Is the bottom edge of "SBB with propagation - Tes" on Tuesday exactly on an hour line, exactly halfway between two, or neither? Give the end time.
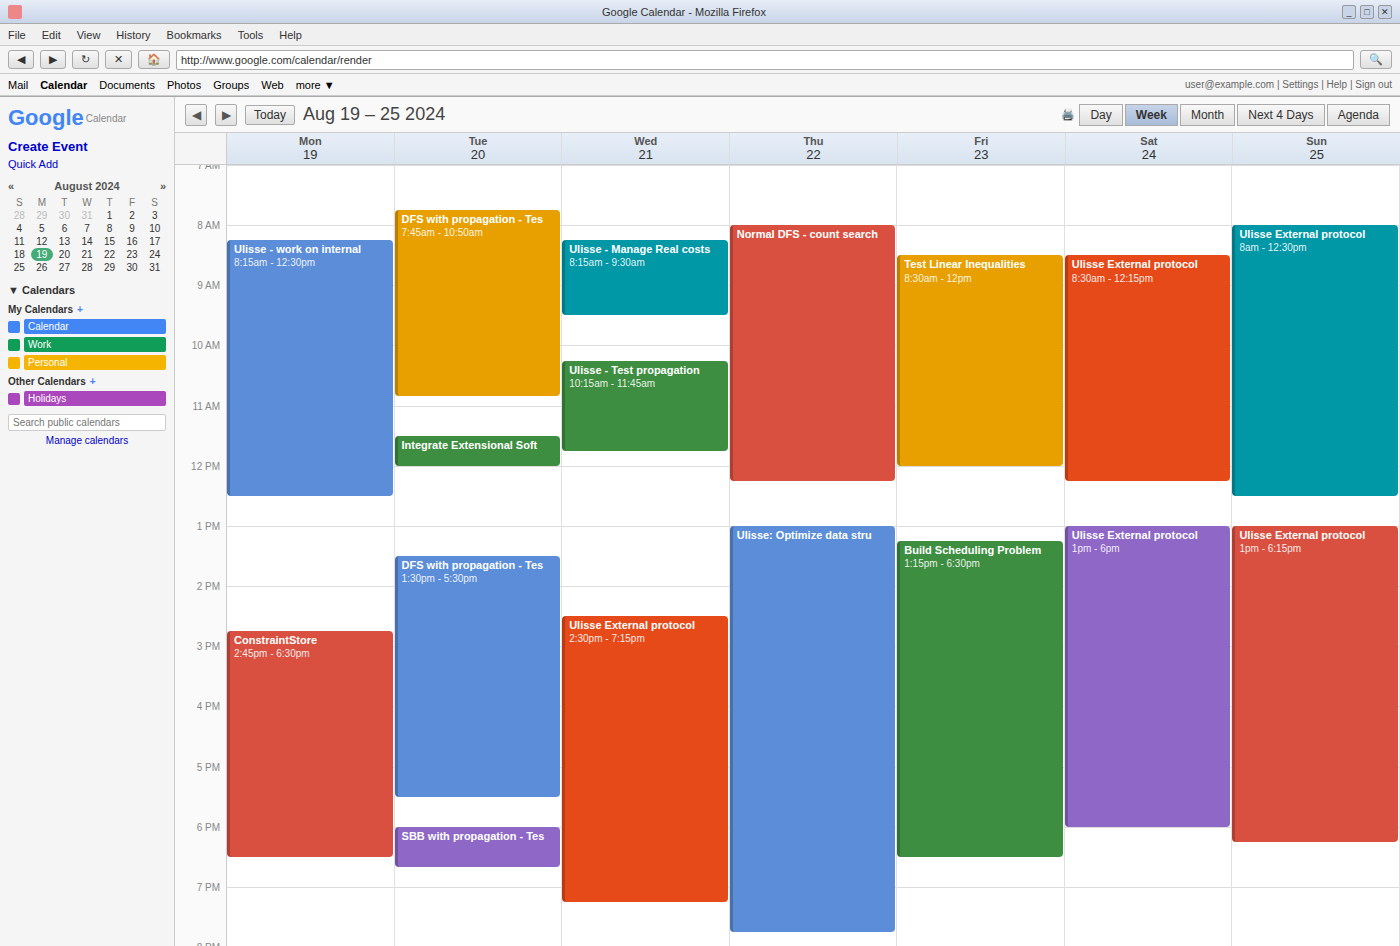
18:40 -- neither: 40 minutes below the 18:00 line and 20 minutes above the 19:00 line.